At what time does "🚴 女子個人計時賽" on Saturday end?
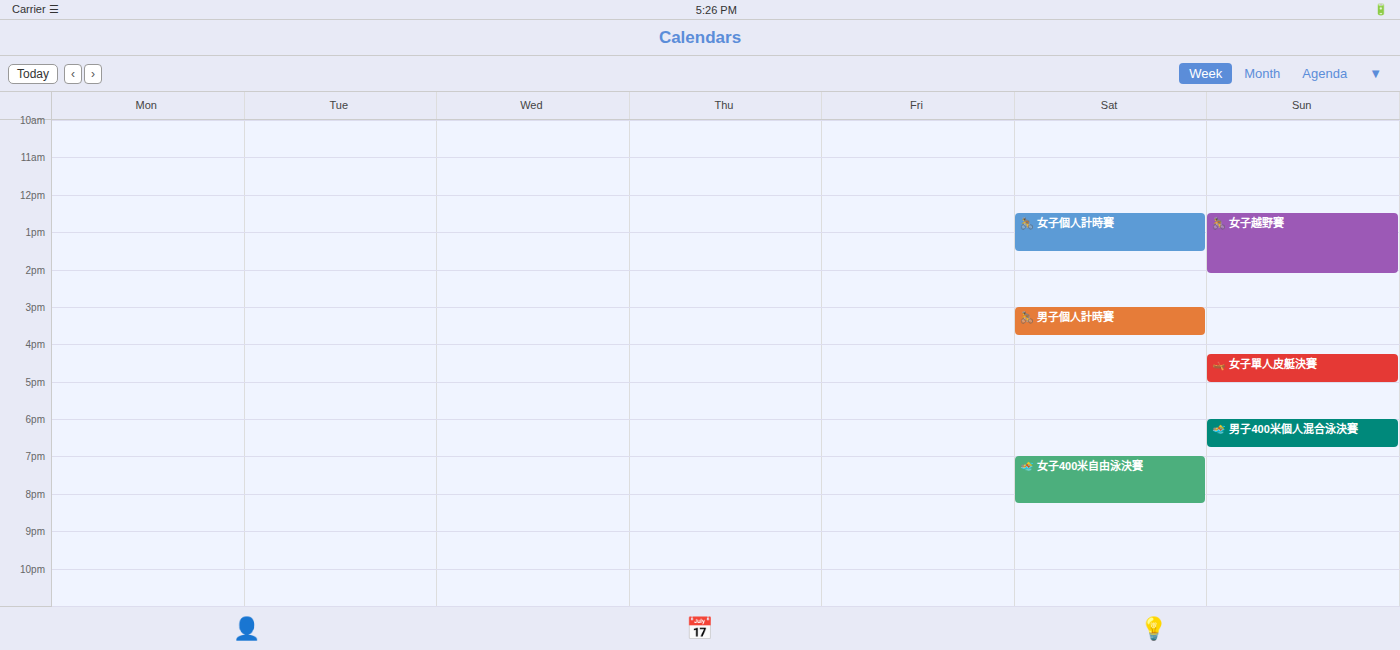
13:30